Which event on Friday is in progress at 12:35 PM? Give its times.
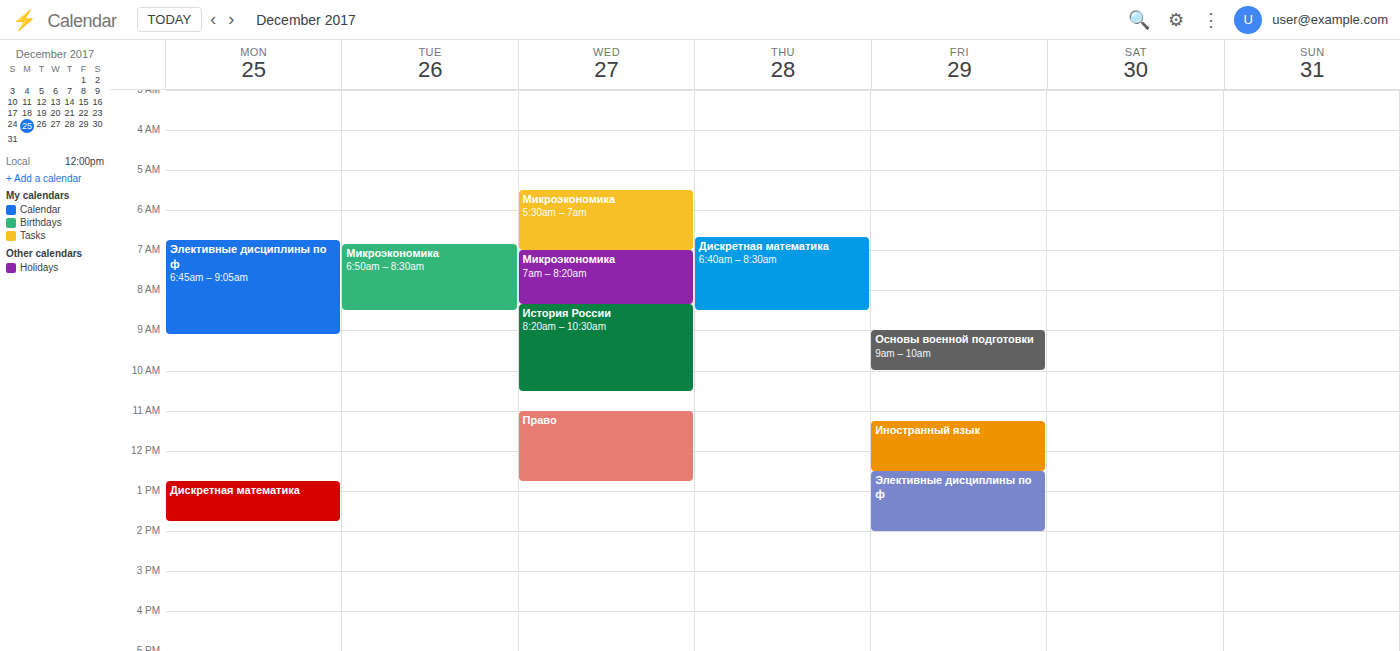
"Элективные дисциплины по ф", 12:30 PM to 2:00 PM